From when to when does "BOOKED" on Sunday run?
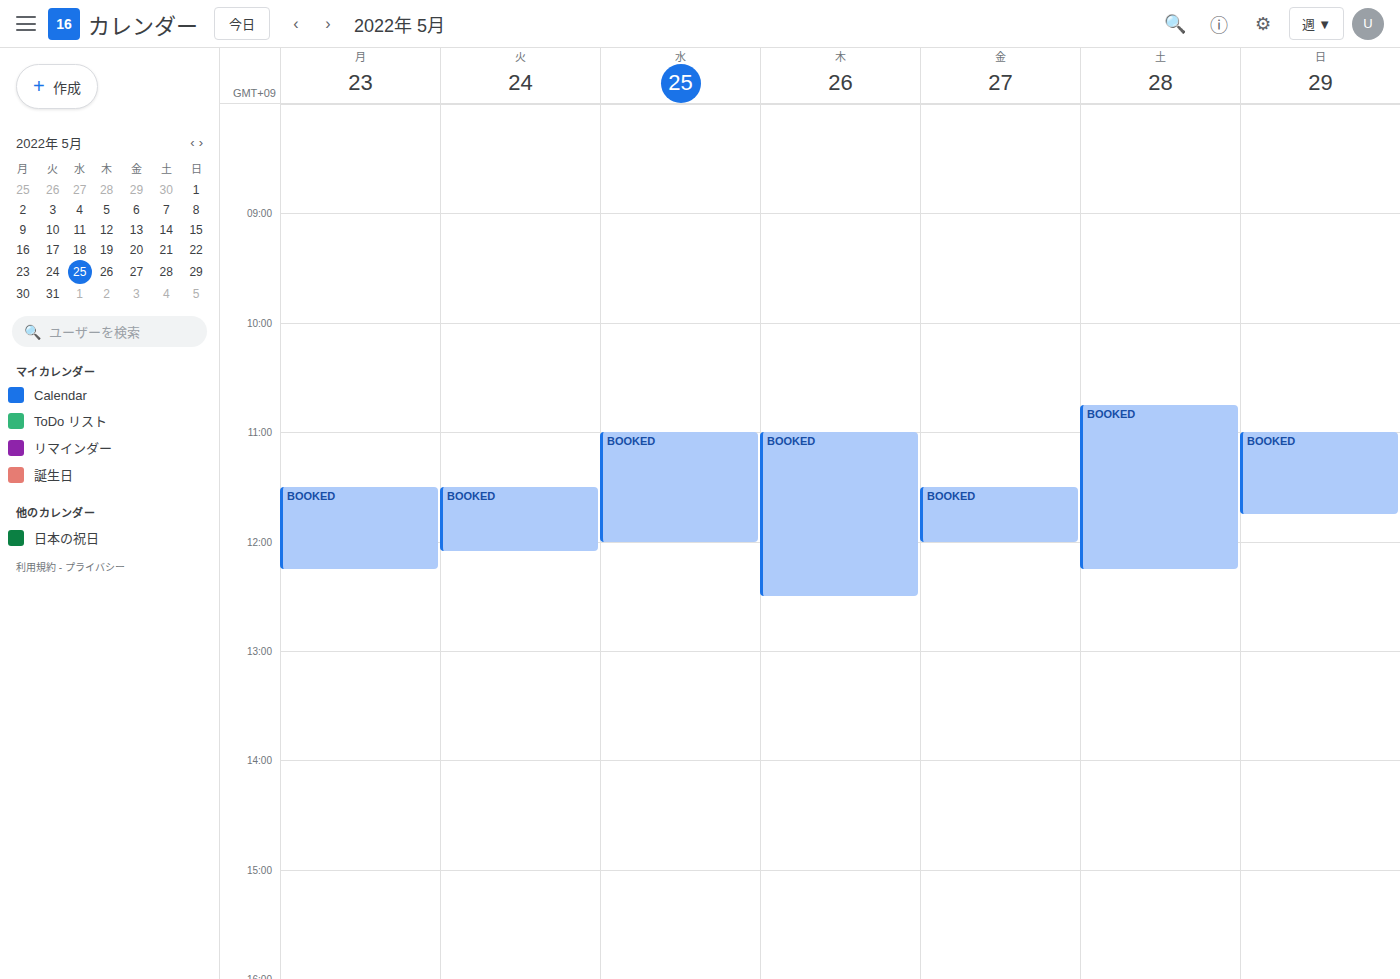
11:00 AM to 11:45 AM